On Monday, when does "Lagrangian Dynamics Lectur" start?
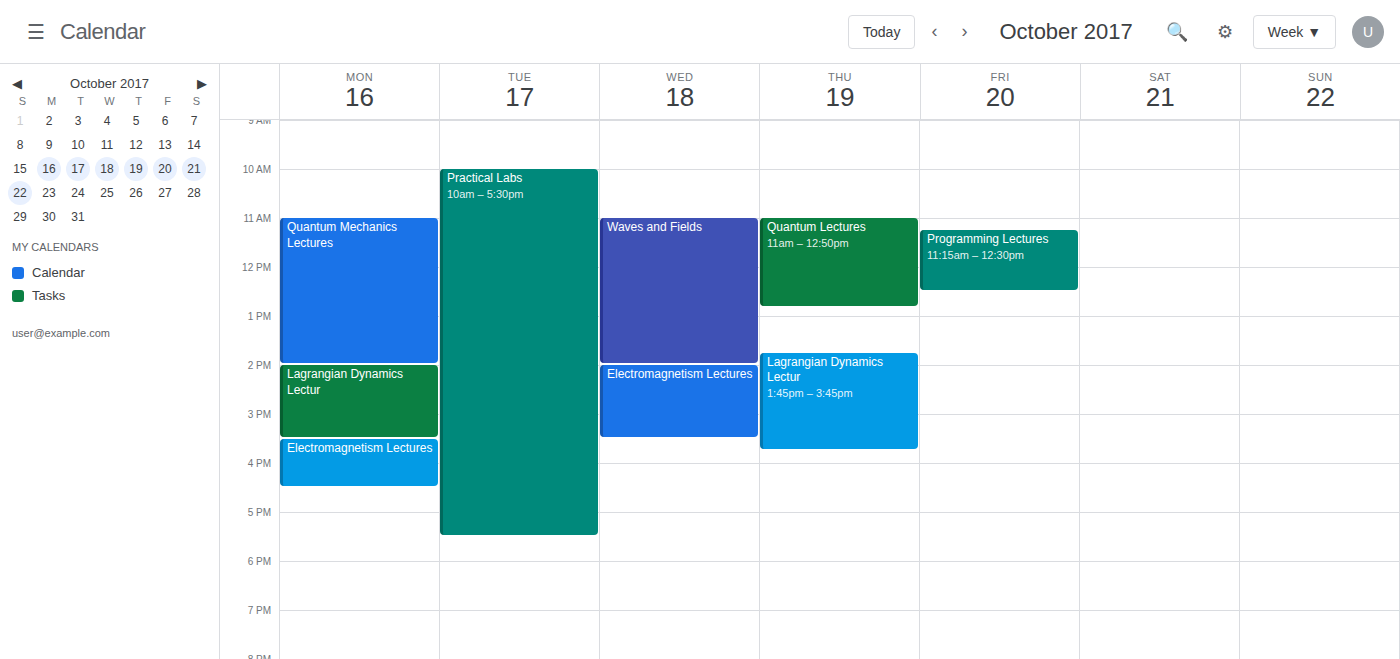
2:00 PM